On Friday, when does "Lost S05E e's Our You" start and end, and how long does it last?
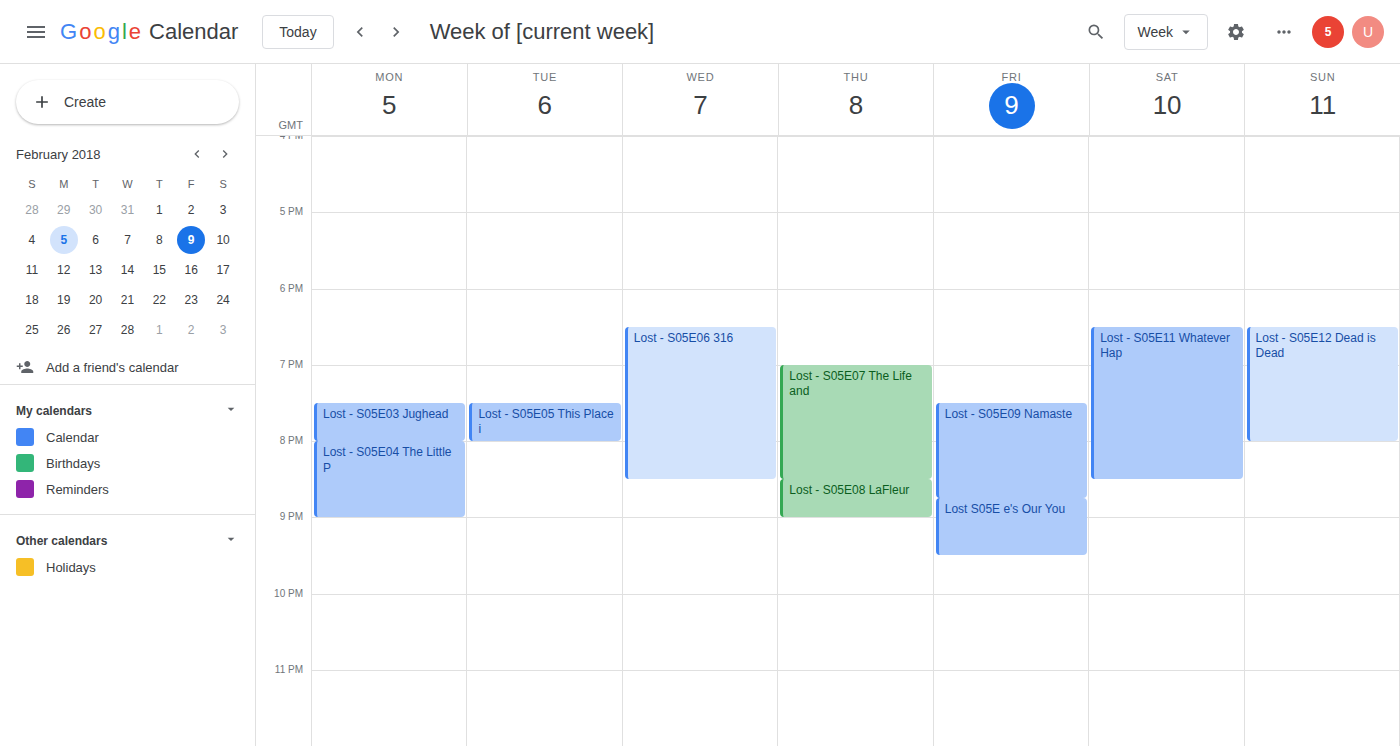
8:45 PM to 9:30 PM, 45 minutes